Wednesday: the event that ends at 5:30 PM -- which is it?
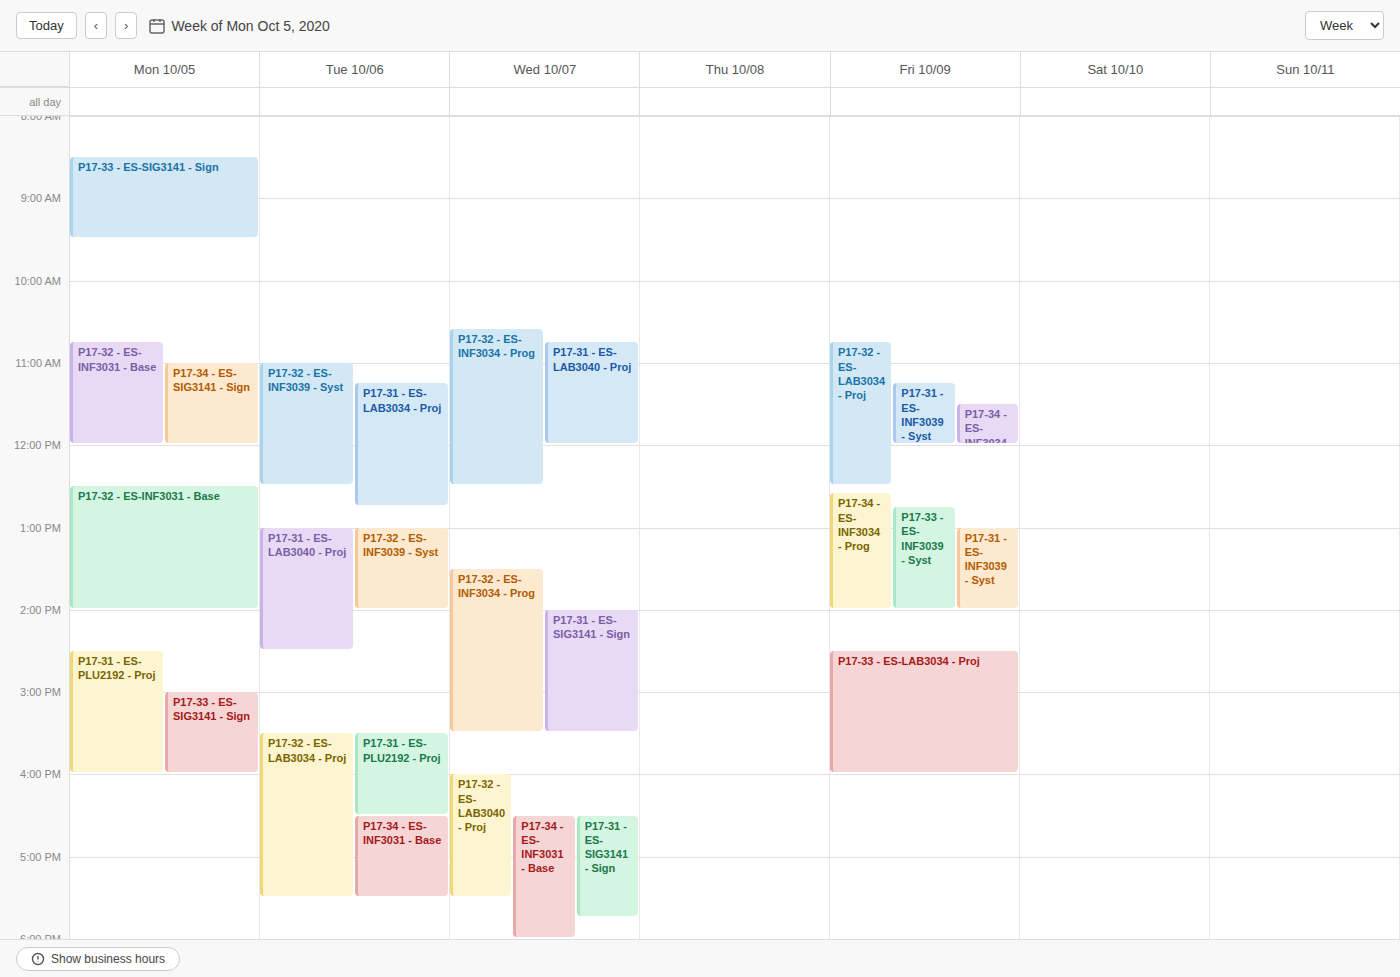
"P17-32 - ES-LAB3040 - Proj"